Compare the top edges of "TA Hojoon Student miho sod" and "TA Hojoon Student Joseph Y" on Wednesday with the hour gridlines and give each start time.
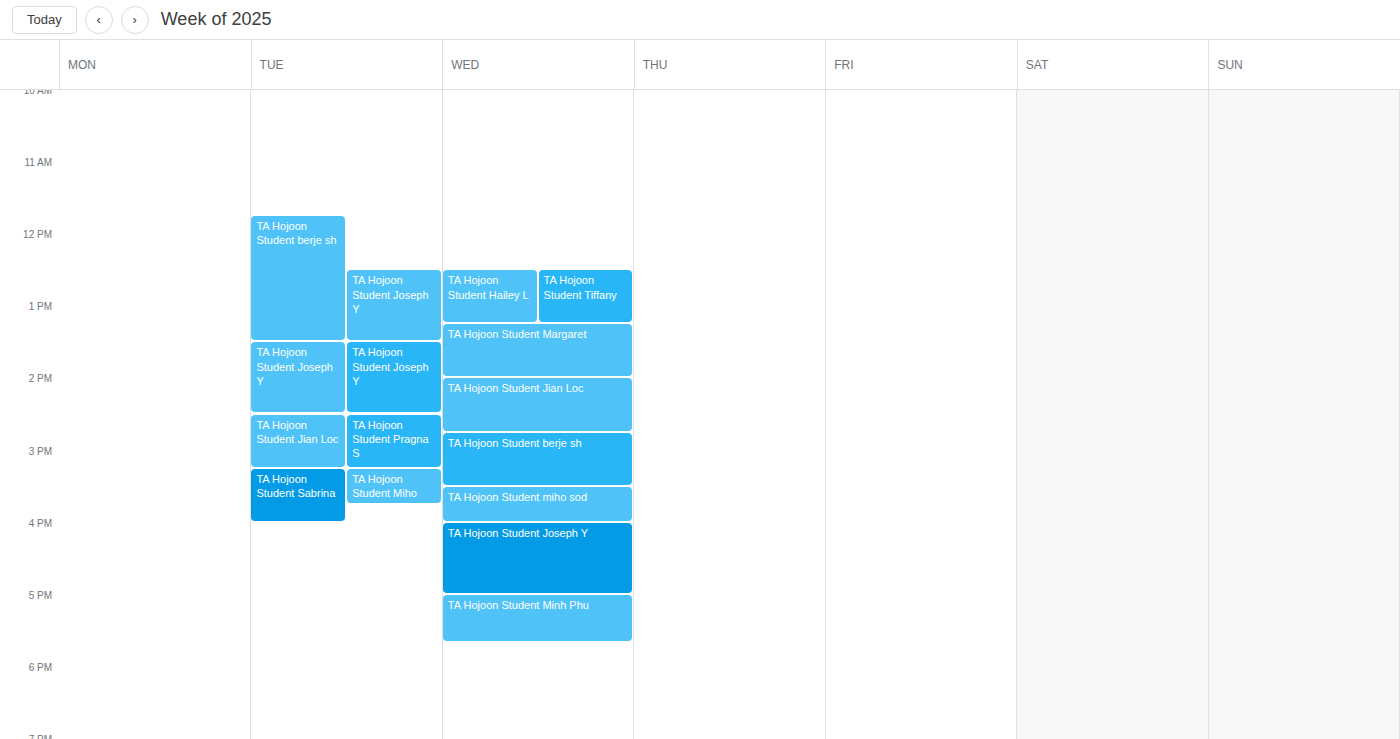
"TA Hojoon Student miho sod": 3:30 PM, halfway between the 3 PM and 4 PM lines. "TA Hojoon Student Joseph Y": 4:00 PM, exactly on the 4 PM line.